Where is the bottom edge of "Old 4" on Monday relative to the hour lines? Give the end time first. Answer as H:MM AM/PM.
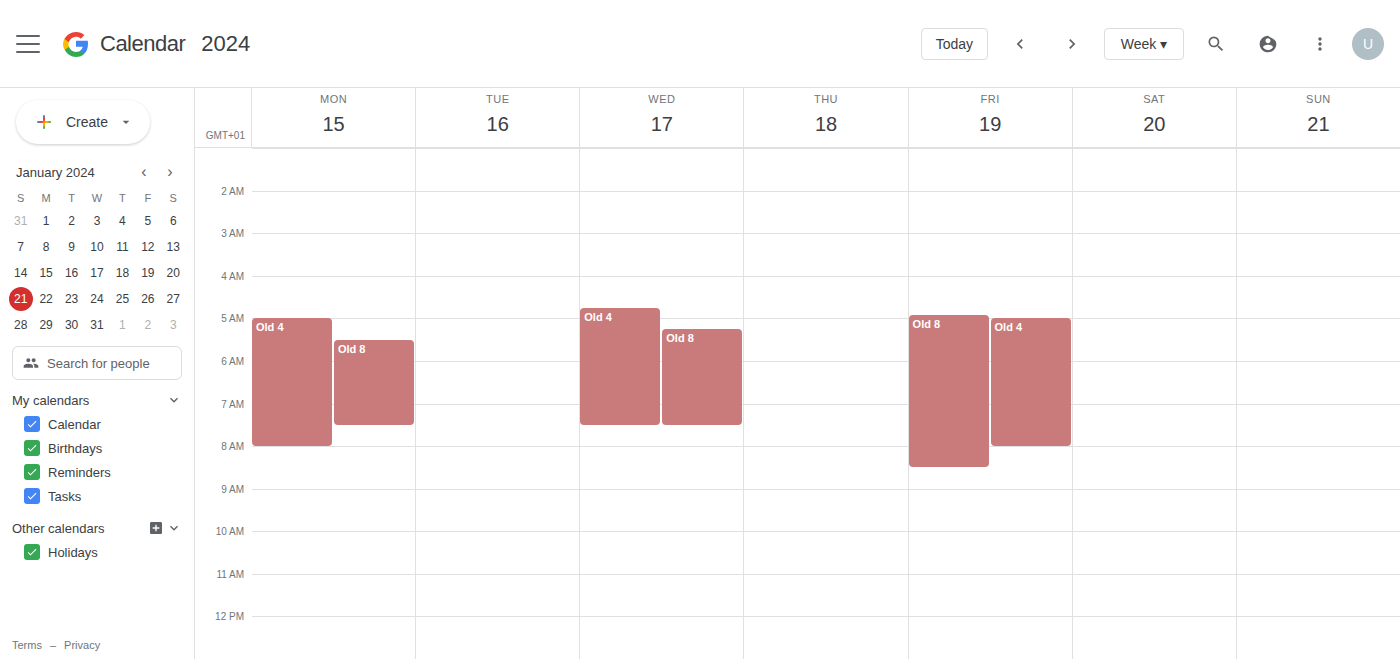
8:00 AM -- exactly on the 8 AM line.